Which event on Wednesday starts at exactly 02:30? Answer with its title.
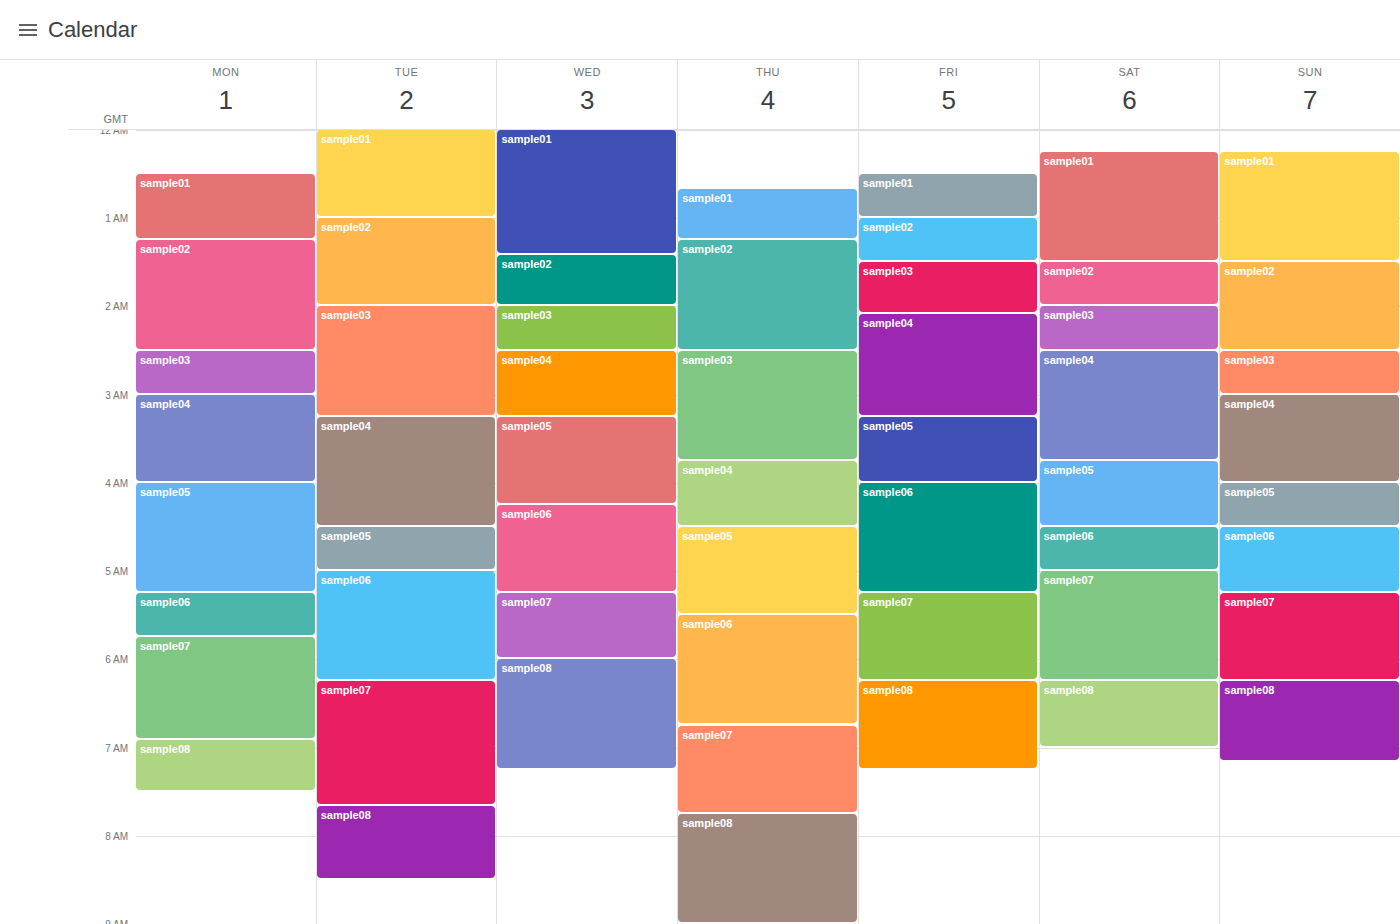
"sample04"